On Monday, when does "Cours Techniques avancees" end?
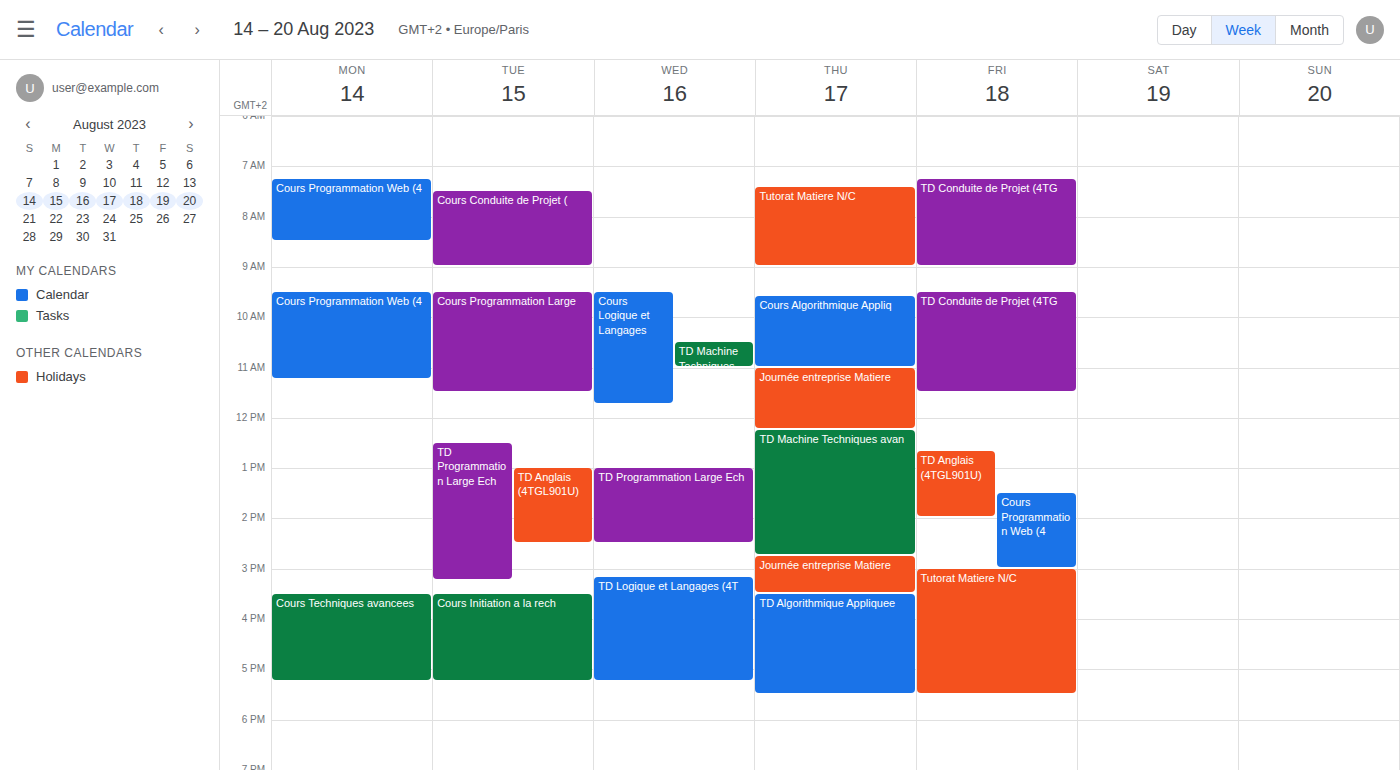
5:15 PM